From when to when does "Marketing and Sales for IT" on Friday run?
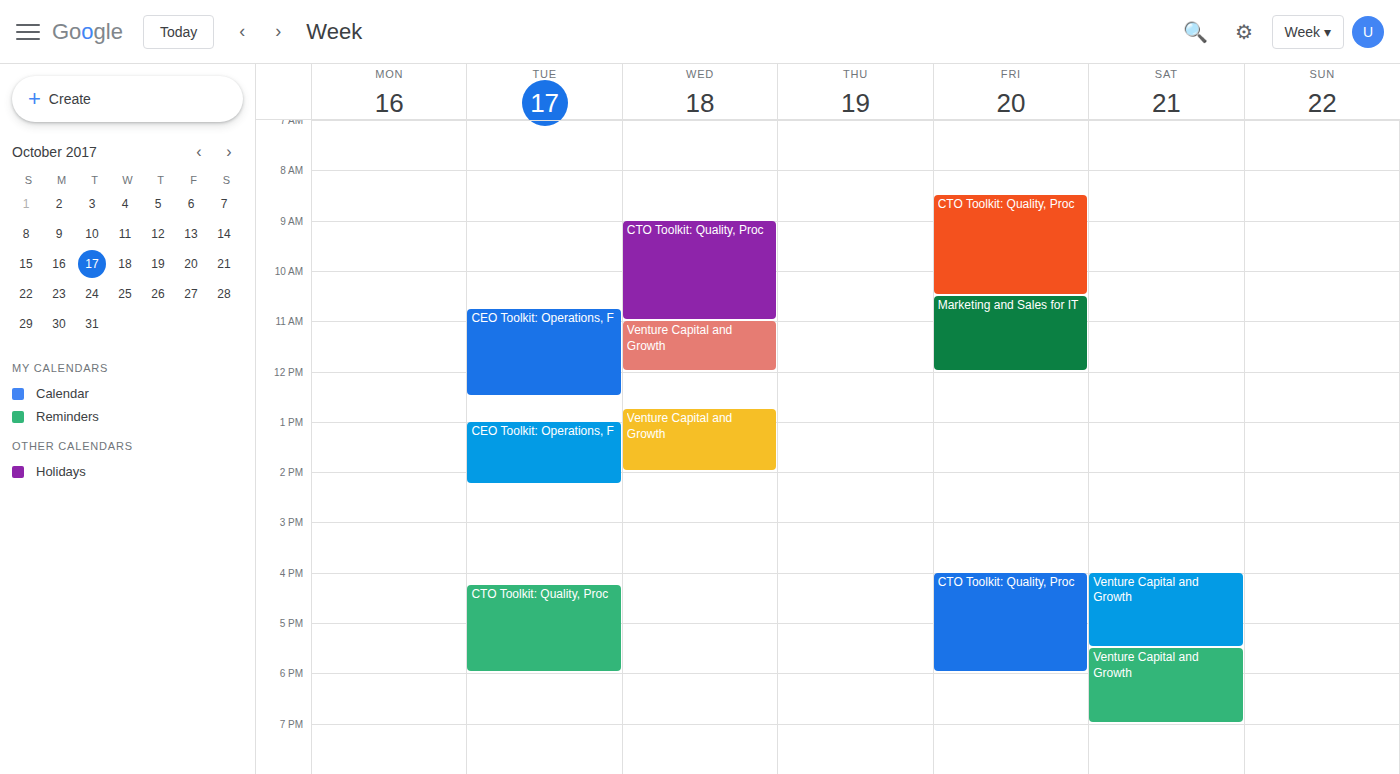
10:30 AM to 12:00 PM